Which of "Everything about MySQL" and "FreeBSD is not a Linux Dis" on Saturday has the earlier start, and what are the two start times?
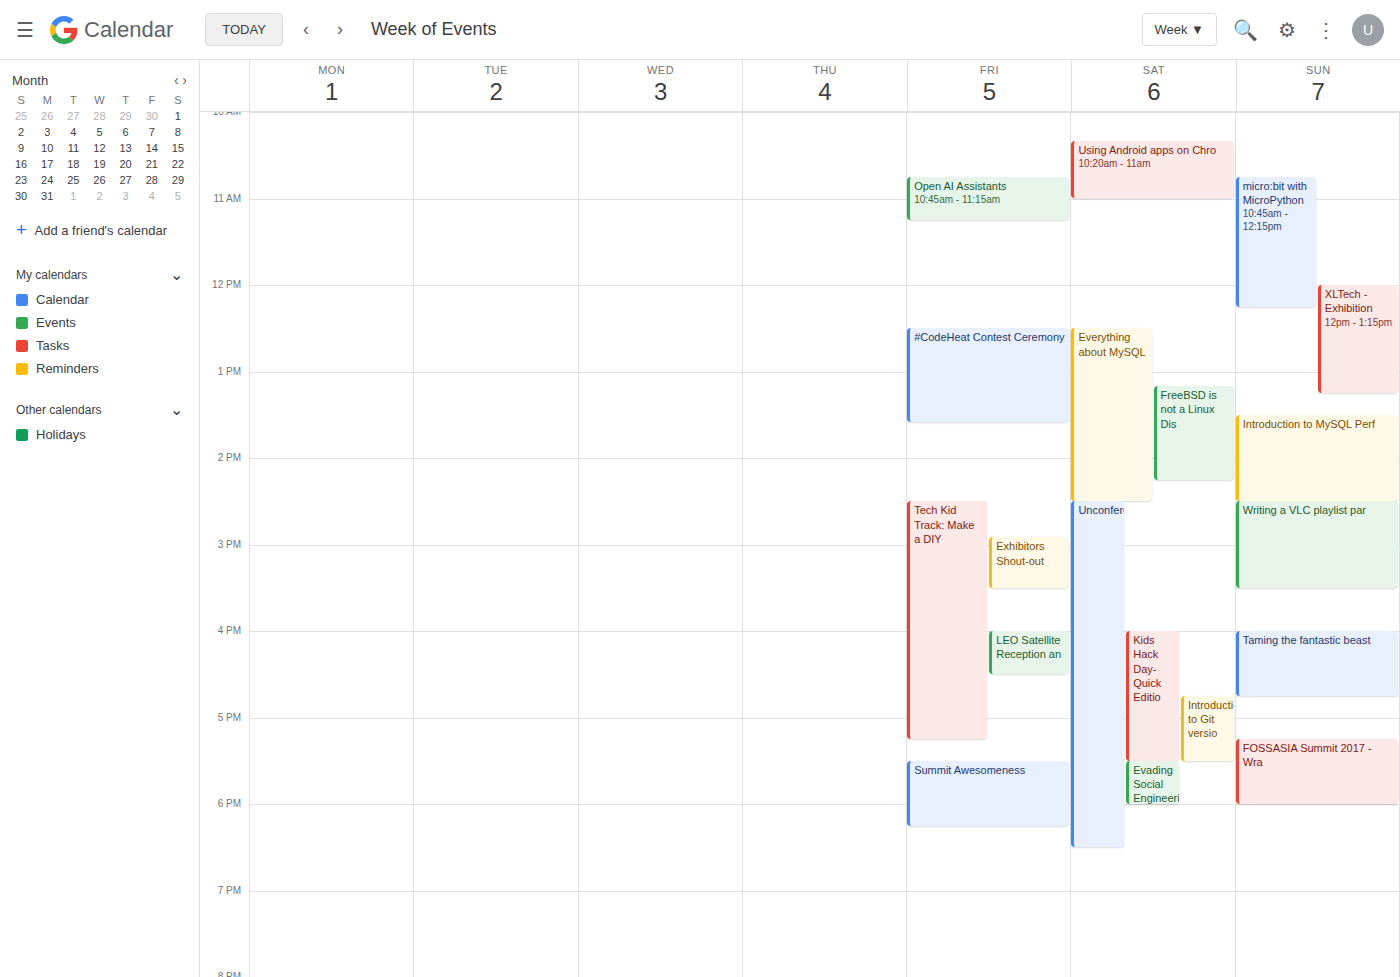
"Everything about MySQL" 12:30 PM; "FreeBSD is not a Linux Dis" 1:10 PM.